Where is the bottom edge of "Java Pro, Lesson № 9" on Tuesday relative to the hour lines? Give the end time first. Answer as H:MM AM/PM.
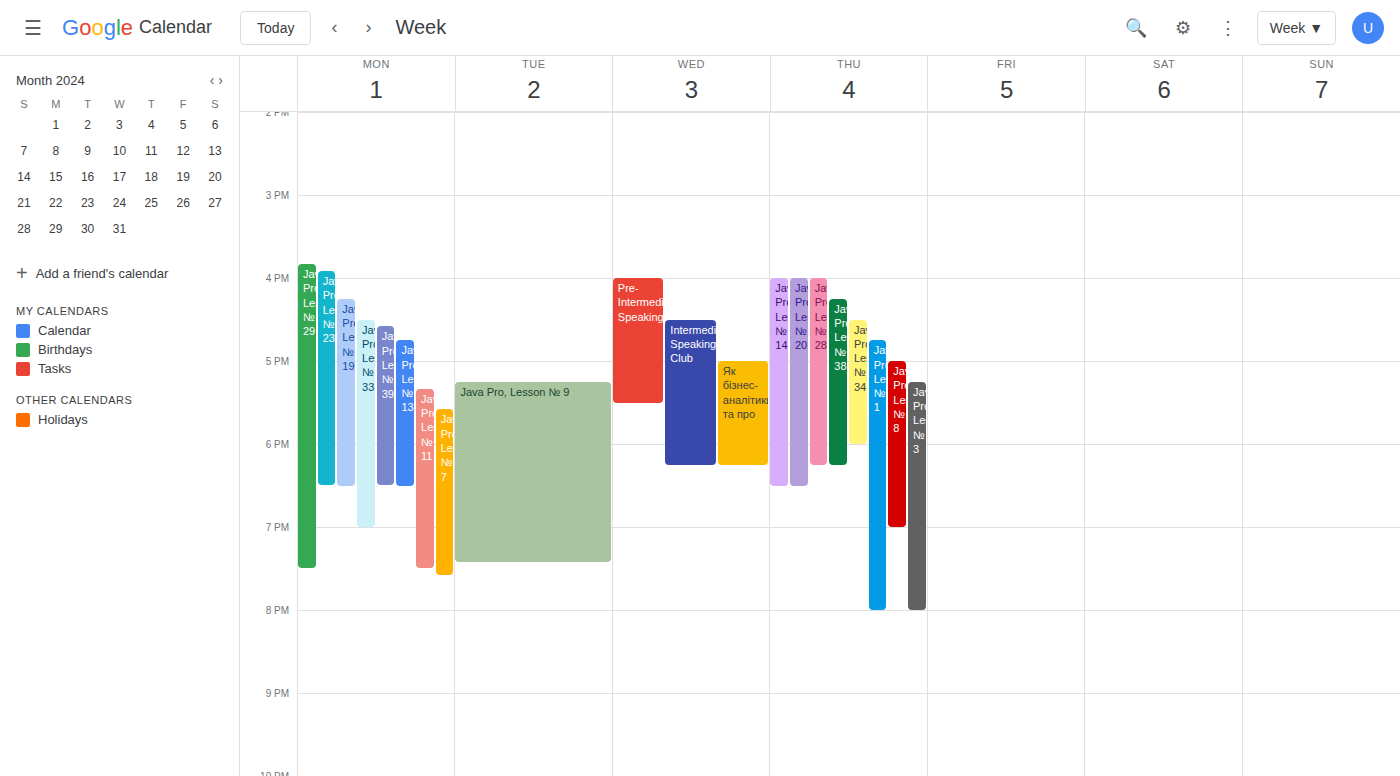
7:25 PM -- neither: 25 minutes below the 7 PM line and 35 minutes above the 8 PM line.